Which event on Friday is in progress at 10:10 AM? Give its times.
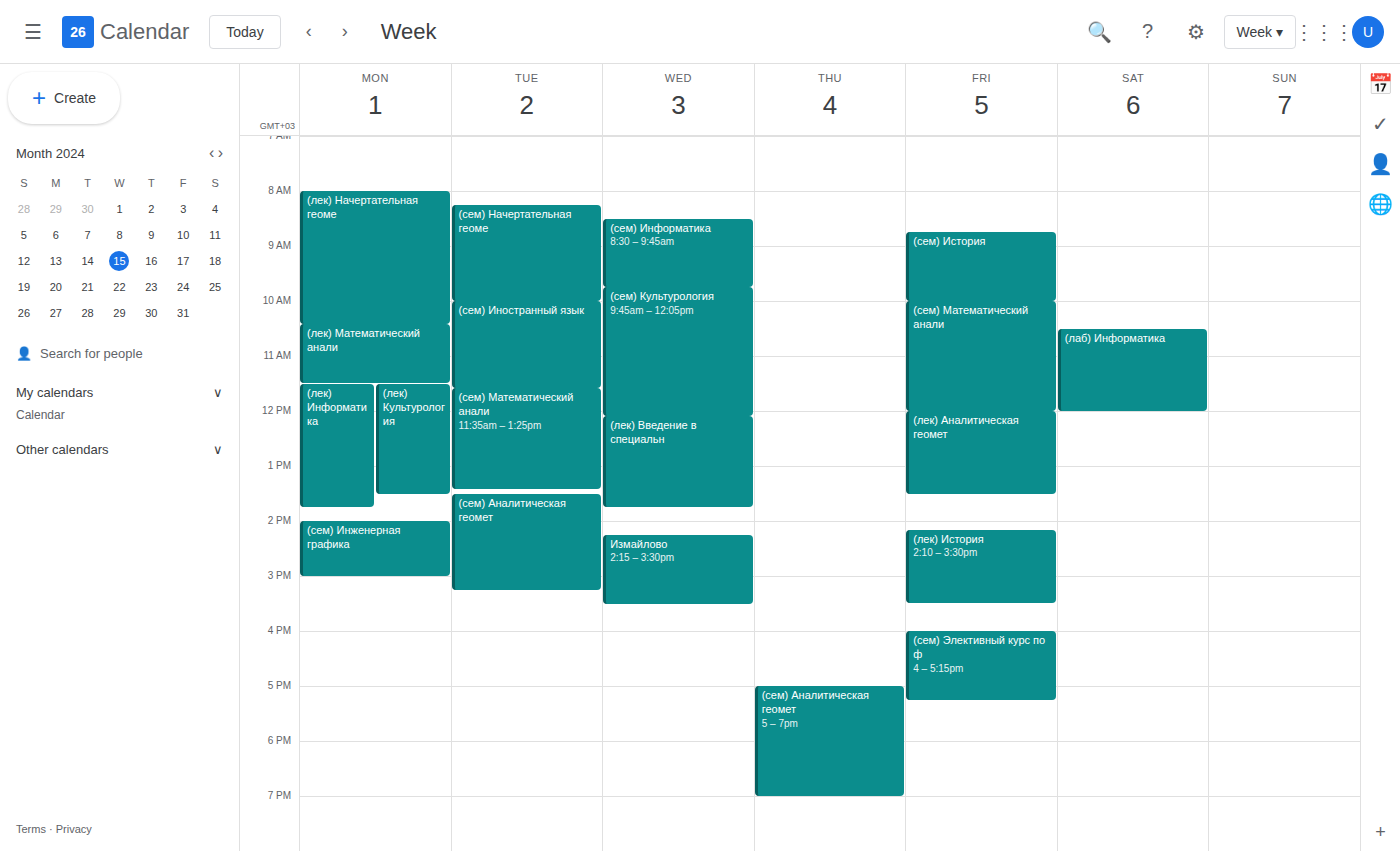
"(сем) Математический анали", 10:00 AM to 12:00 PM